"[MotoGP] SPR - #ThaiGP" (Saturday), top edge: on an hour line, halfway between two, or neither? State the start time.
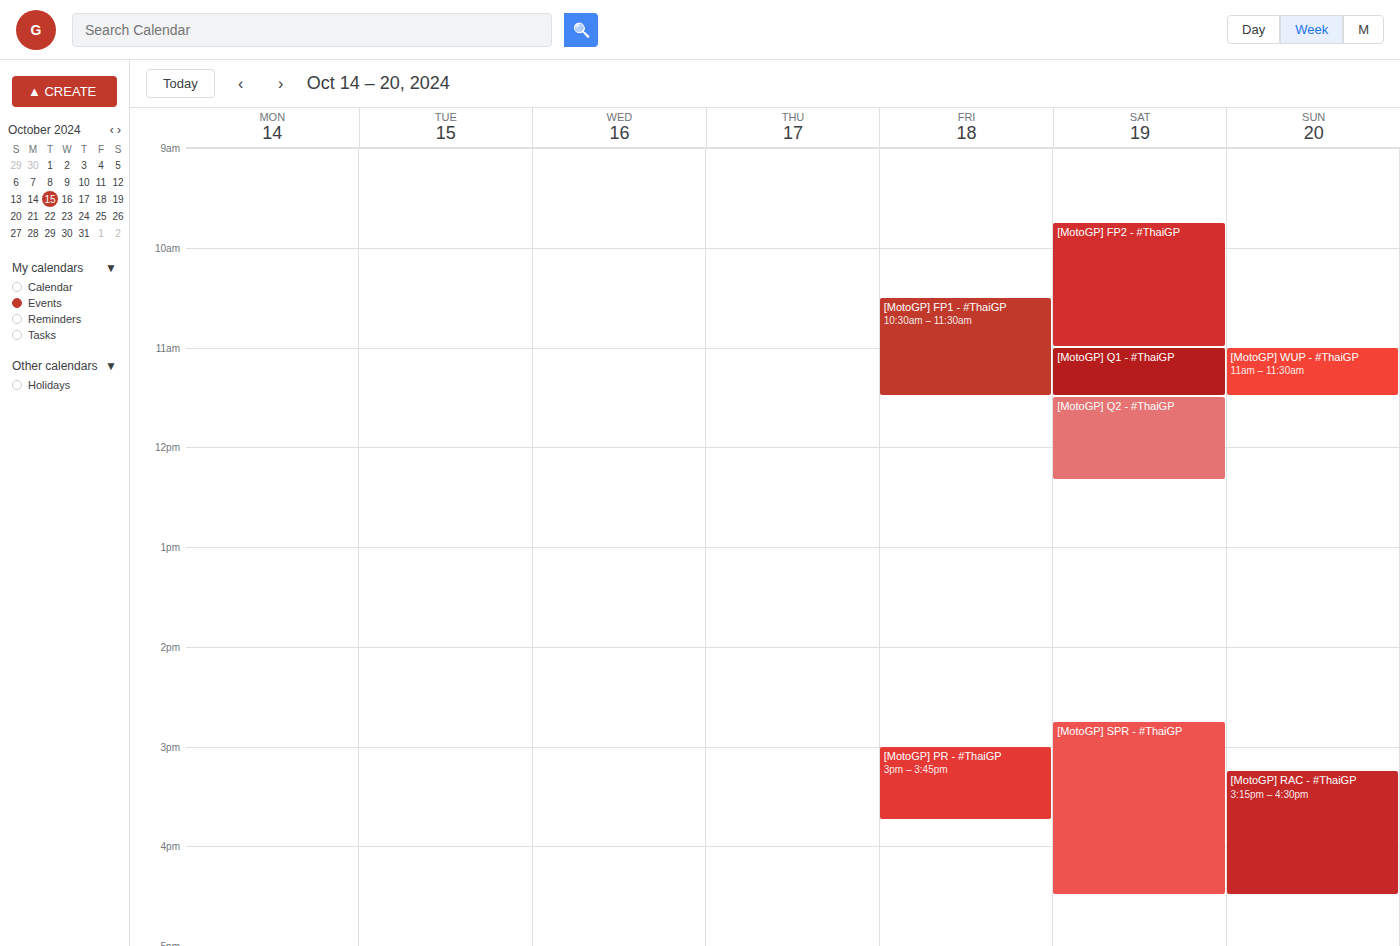
2:45 PM -- neither: three quarters of the way from the 2 PM line to the 3 PM line.